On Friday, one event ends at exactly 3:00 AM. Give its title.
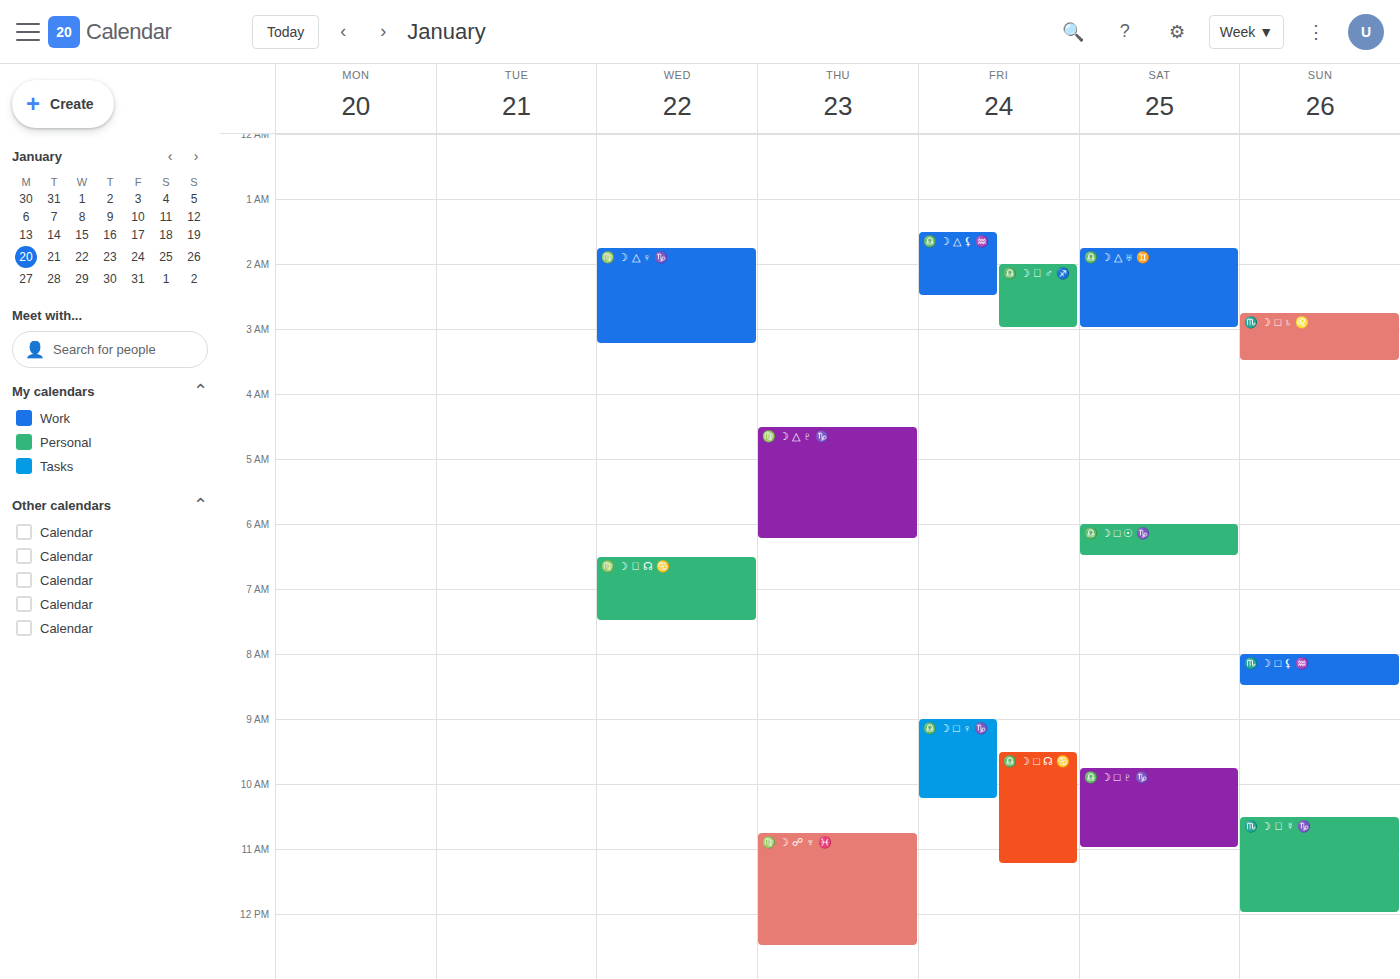
"♎️ ☽ ⚹ ♂ ♐️"